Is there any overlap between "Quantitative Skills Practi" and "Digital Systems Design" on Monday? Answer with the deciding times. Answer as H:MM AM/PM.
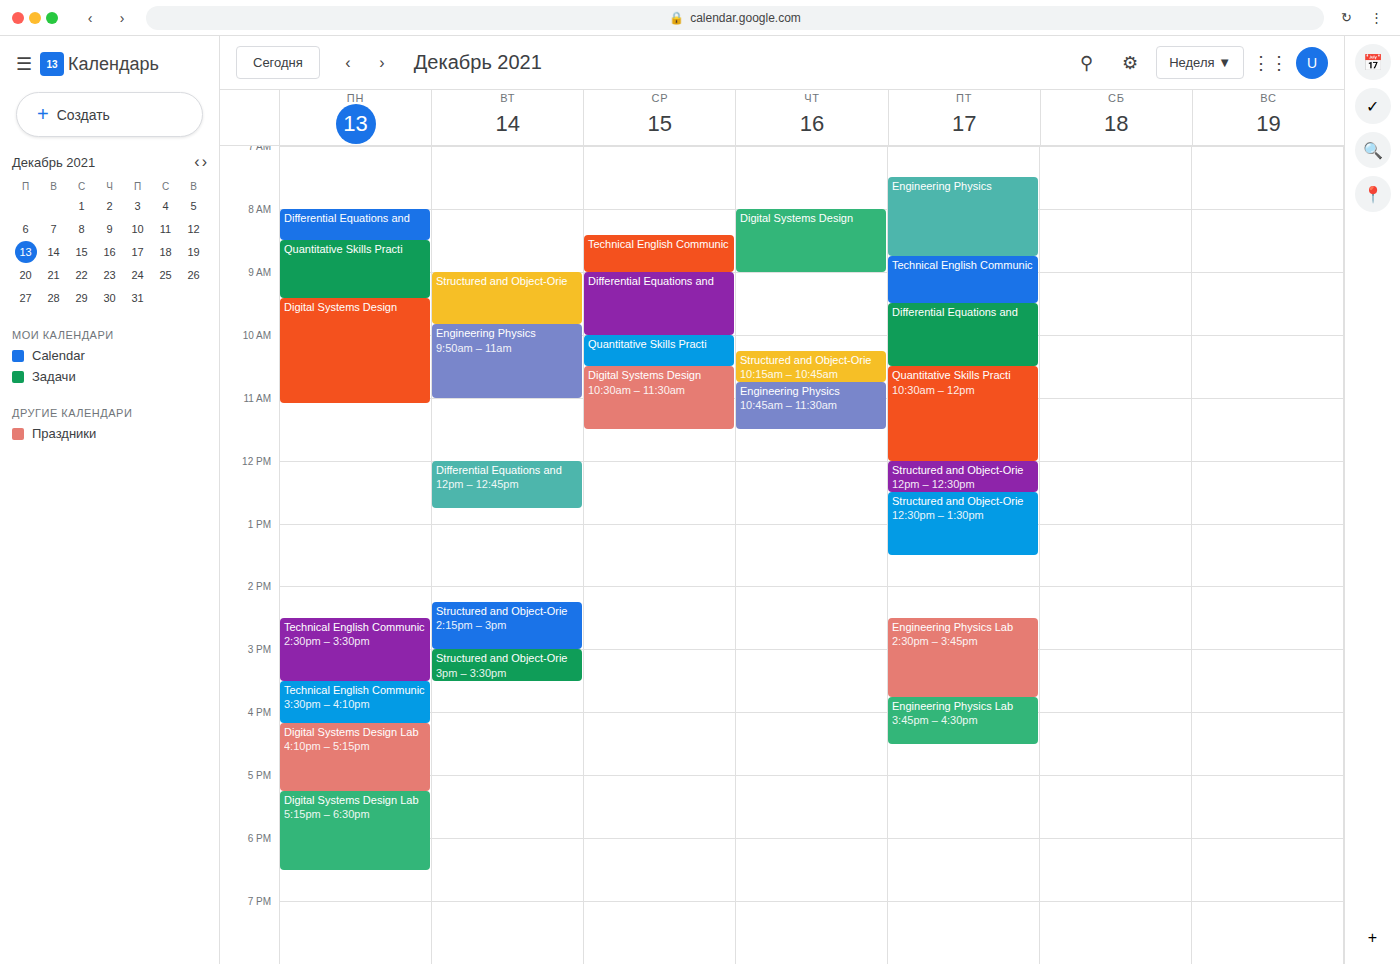
"Quantitative Skills Practi" ends at 9:25 AM, exactly when "Digital Systems Design" starts -- they touch but do not overlap.